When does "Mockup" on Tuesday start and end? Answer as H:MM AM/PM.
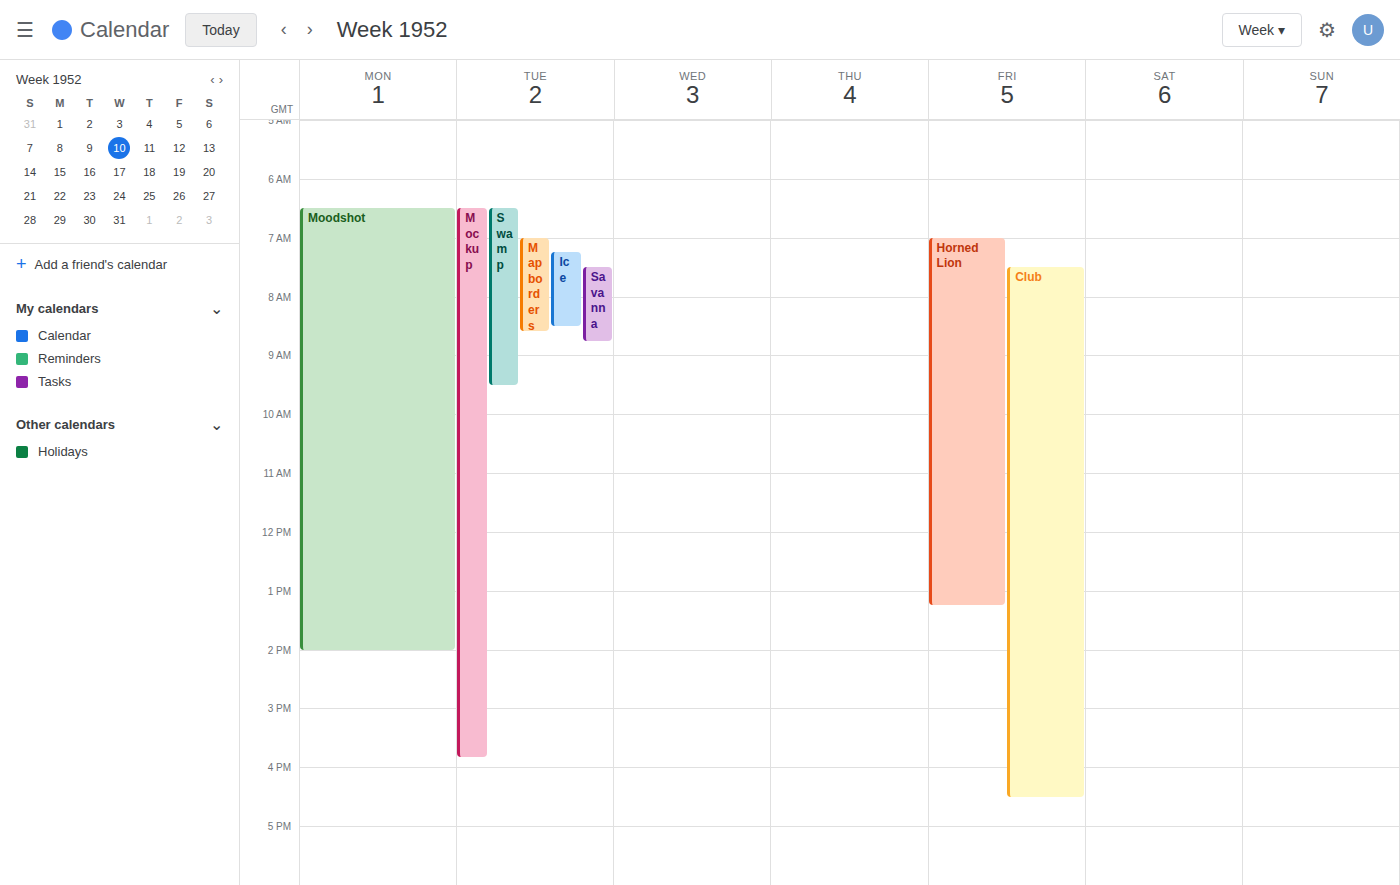
6:30 AM to 3:50 PM